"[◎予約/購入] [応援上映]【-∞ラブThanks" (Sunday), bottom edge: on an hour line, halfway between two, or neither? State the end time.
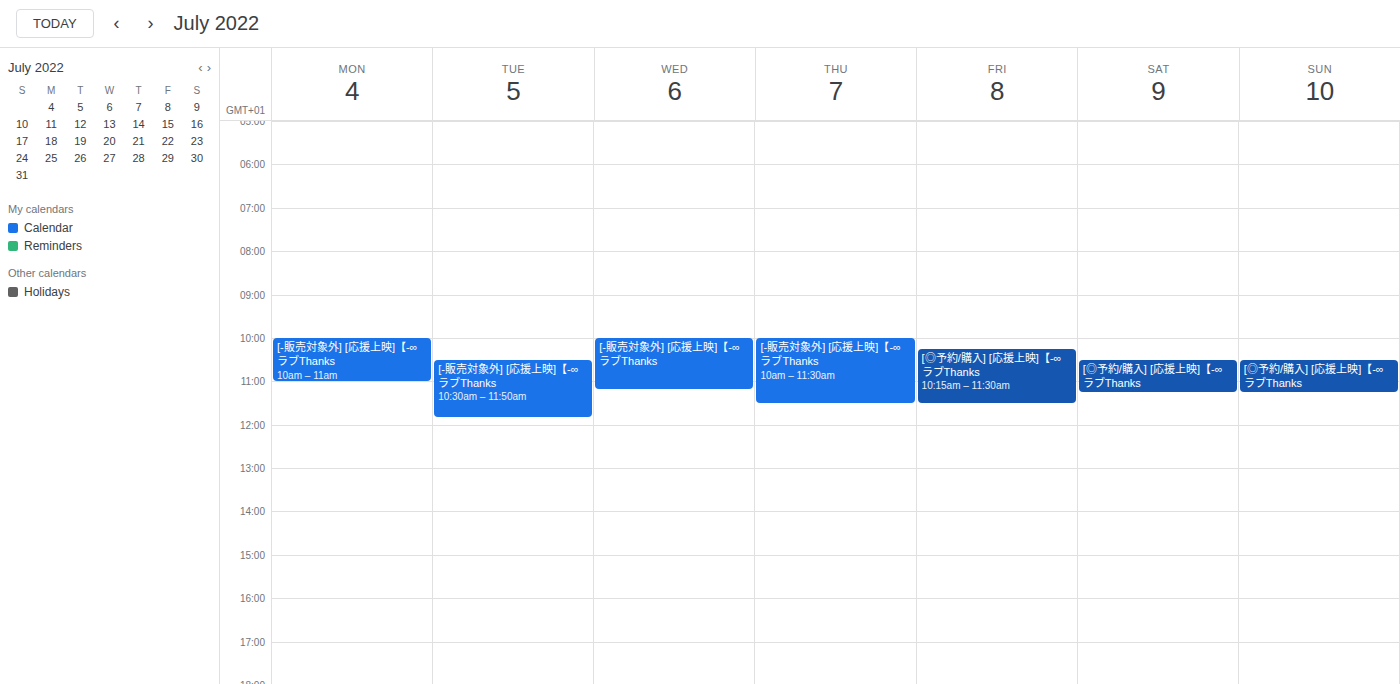
11:15 AM -- neither: a quarter of the way from the 11 AM line to the 12 PM line.